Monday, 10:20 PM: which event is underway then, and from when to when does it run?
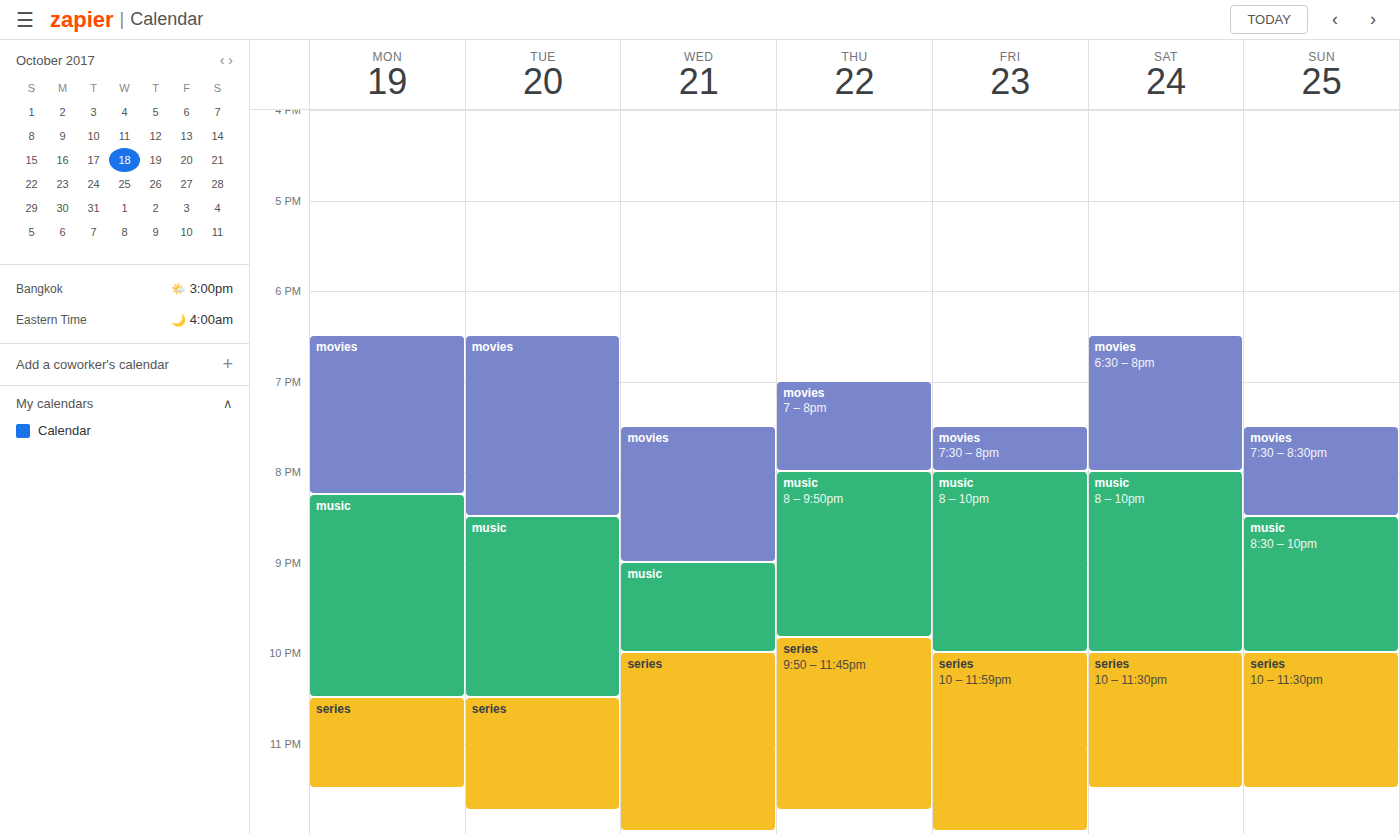
"music", 8:15 PM to 10:30 PM